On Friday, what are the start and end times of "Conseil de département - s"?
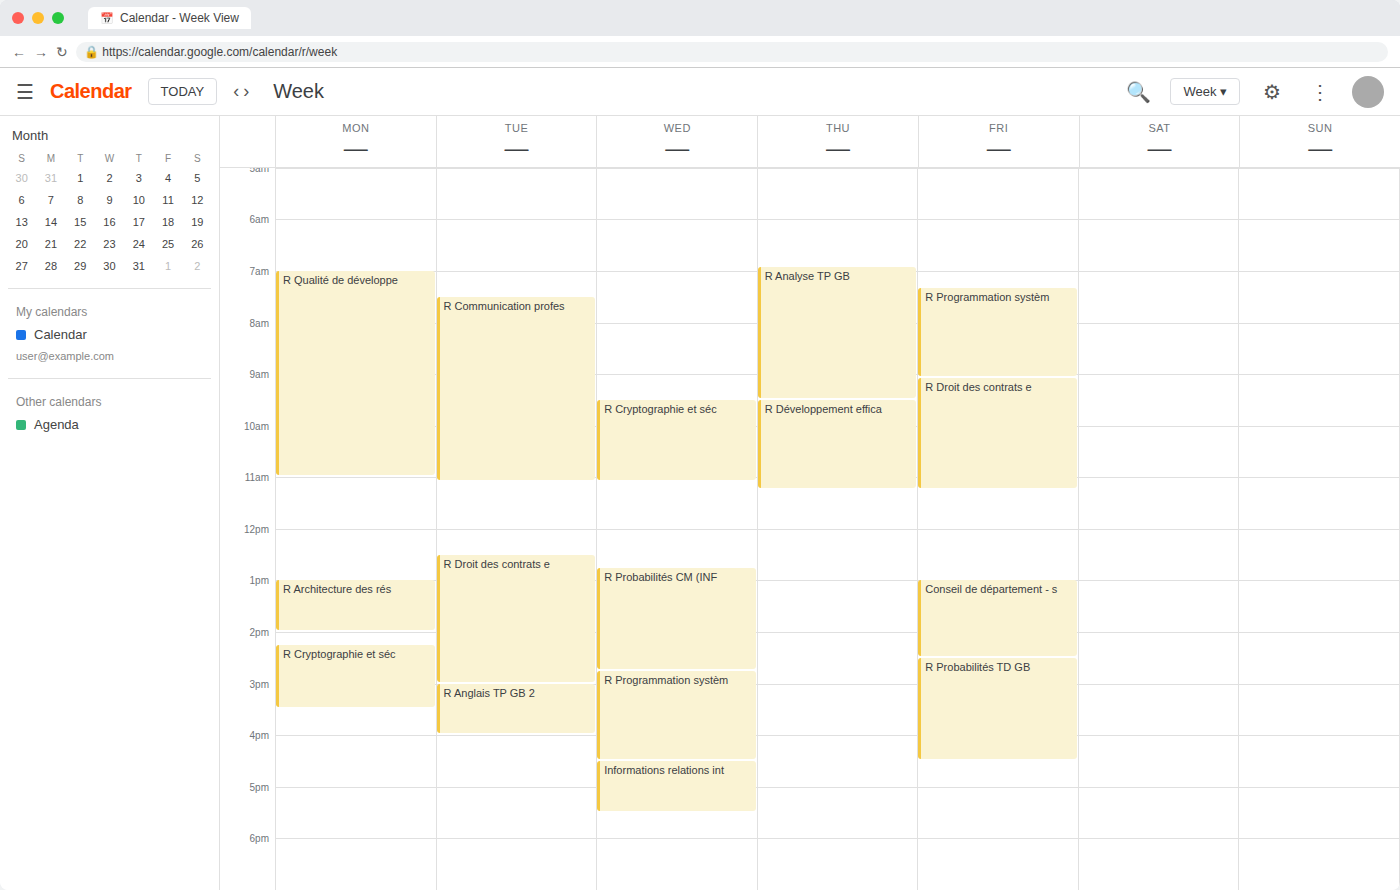
1:00 PM to 2:30 PM